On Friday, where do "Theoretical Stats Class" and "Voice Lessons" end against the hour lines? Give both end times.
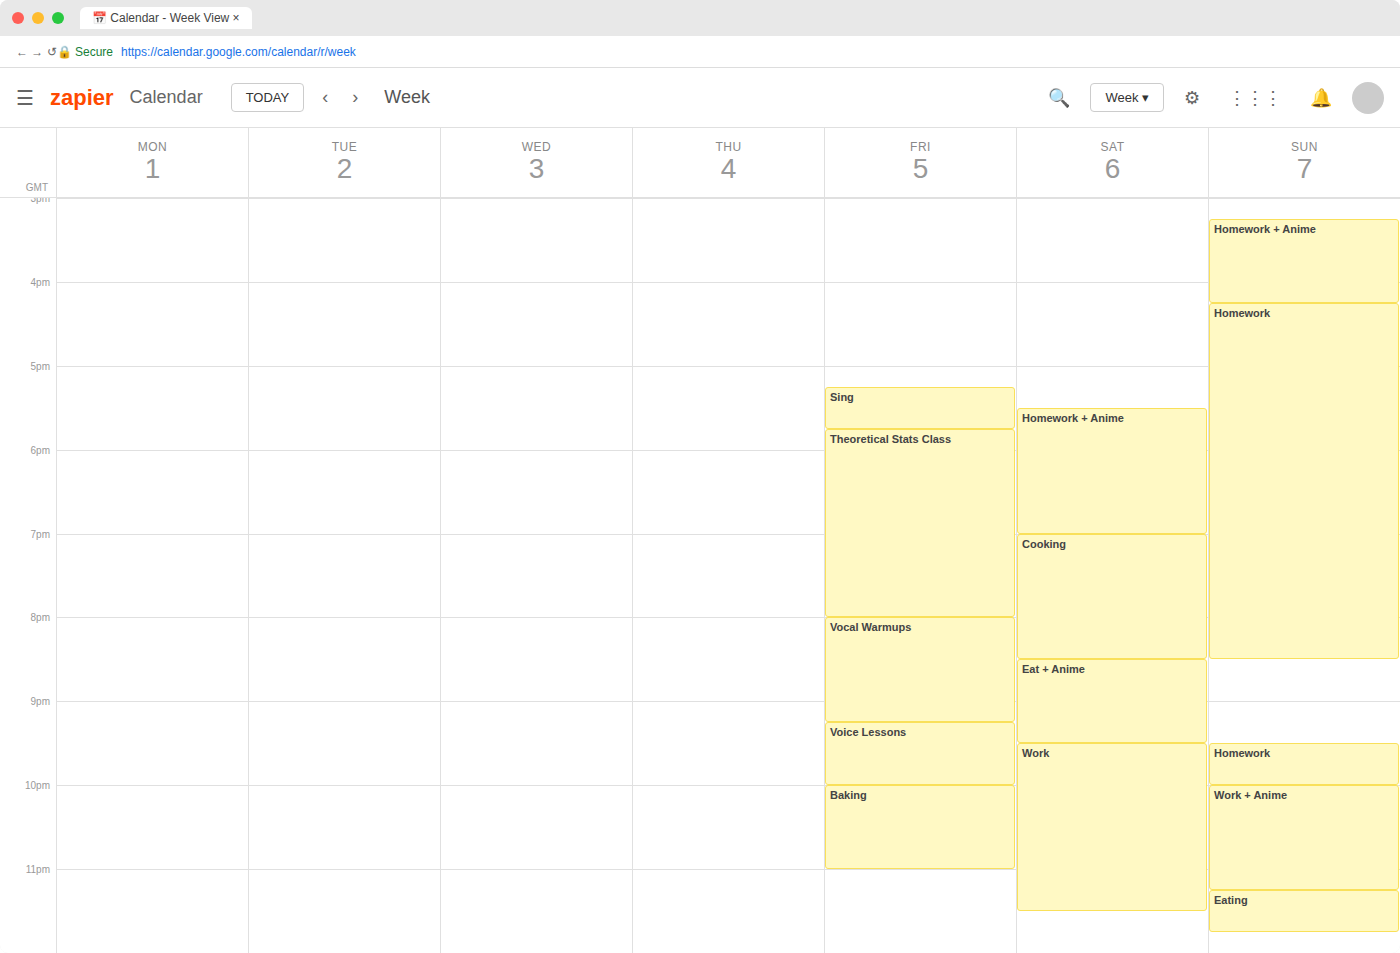
"Theoretical Stats Class": 8:00 PM, exactly on the 8 PM line. "Voice Lessons": 10:00 PM, exactly on the 10 PM line.